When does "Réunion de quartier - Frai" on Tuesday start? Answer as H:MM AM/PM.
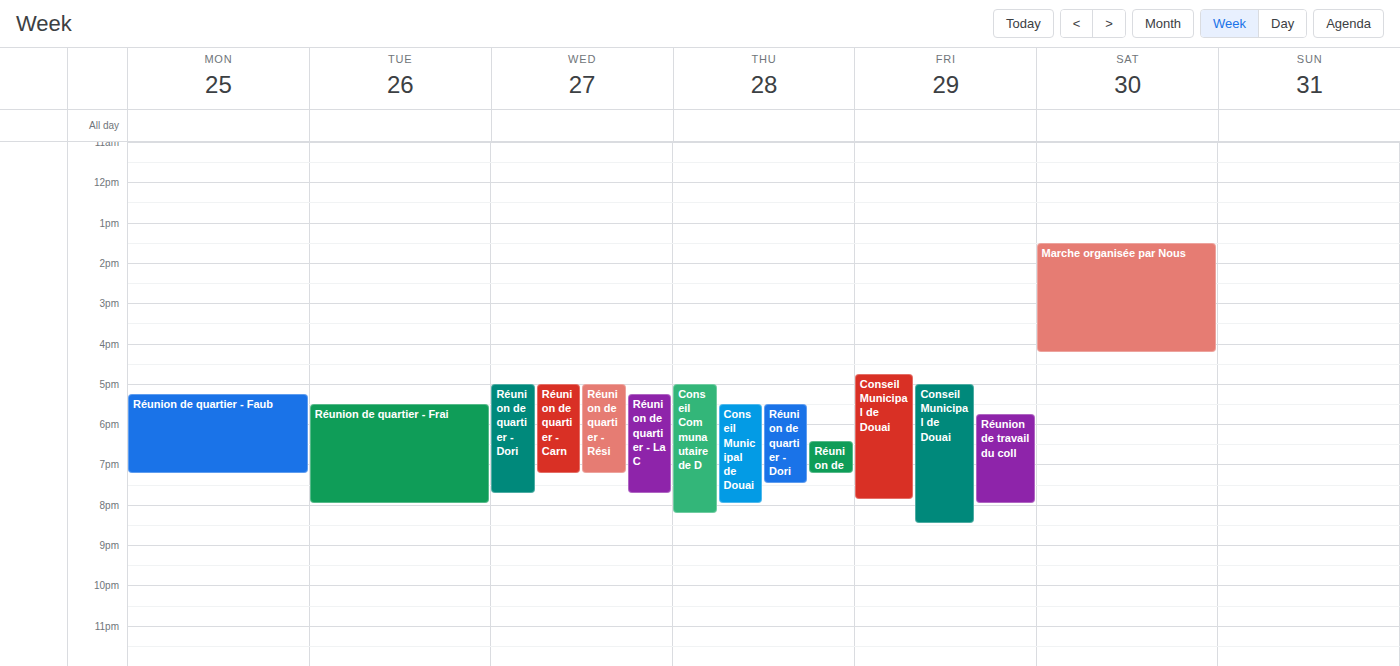
5:30 PM